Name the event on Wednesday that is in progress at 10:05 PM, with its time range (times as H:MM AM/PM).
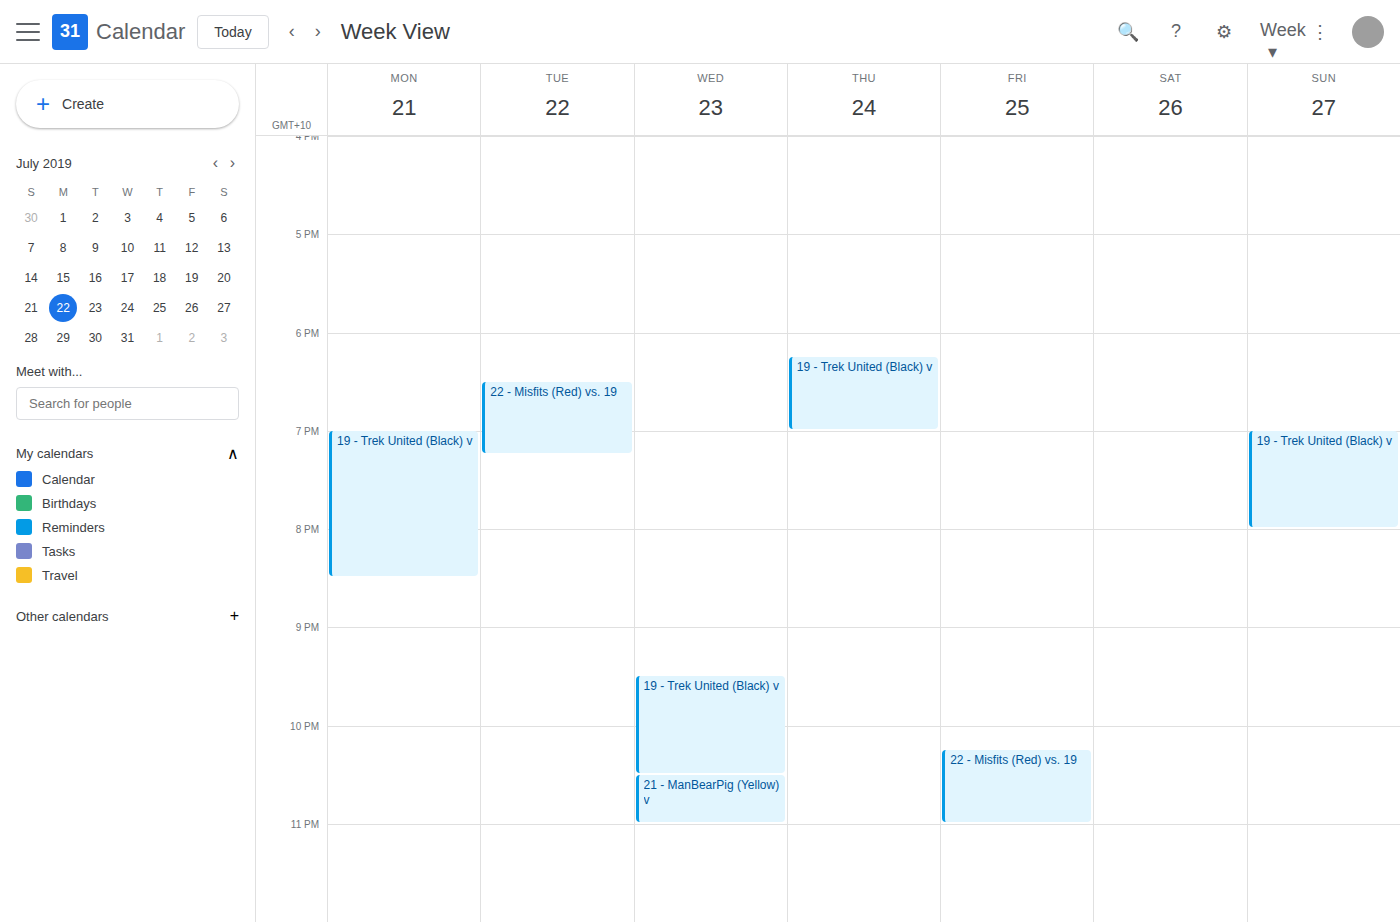
"19 - Trek United (Black) v", 9:30 PM to 10:30 PM